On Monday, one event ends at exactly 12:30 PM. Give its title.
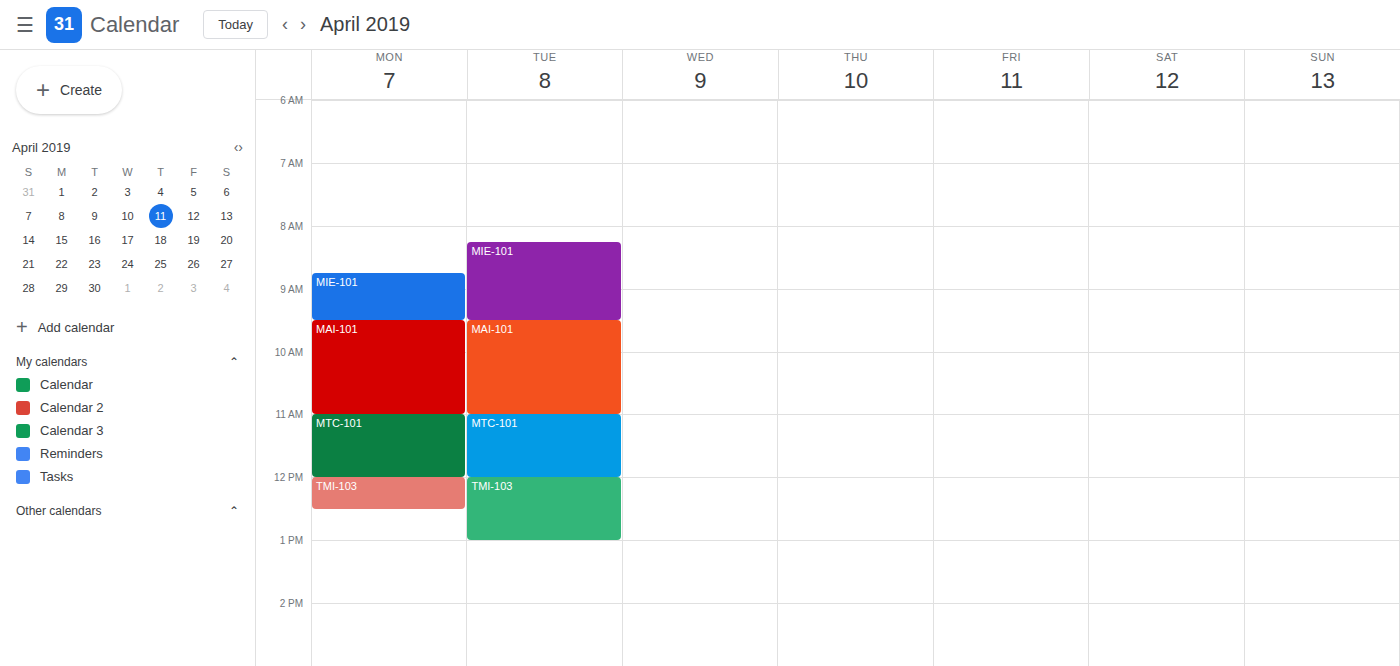
"TMI-103"